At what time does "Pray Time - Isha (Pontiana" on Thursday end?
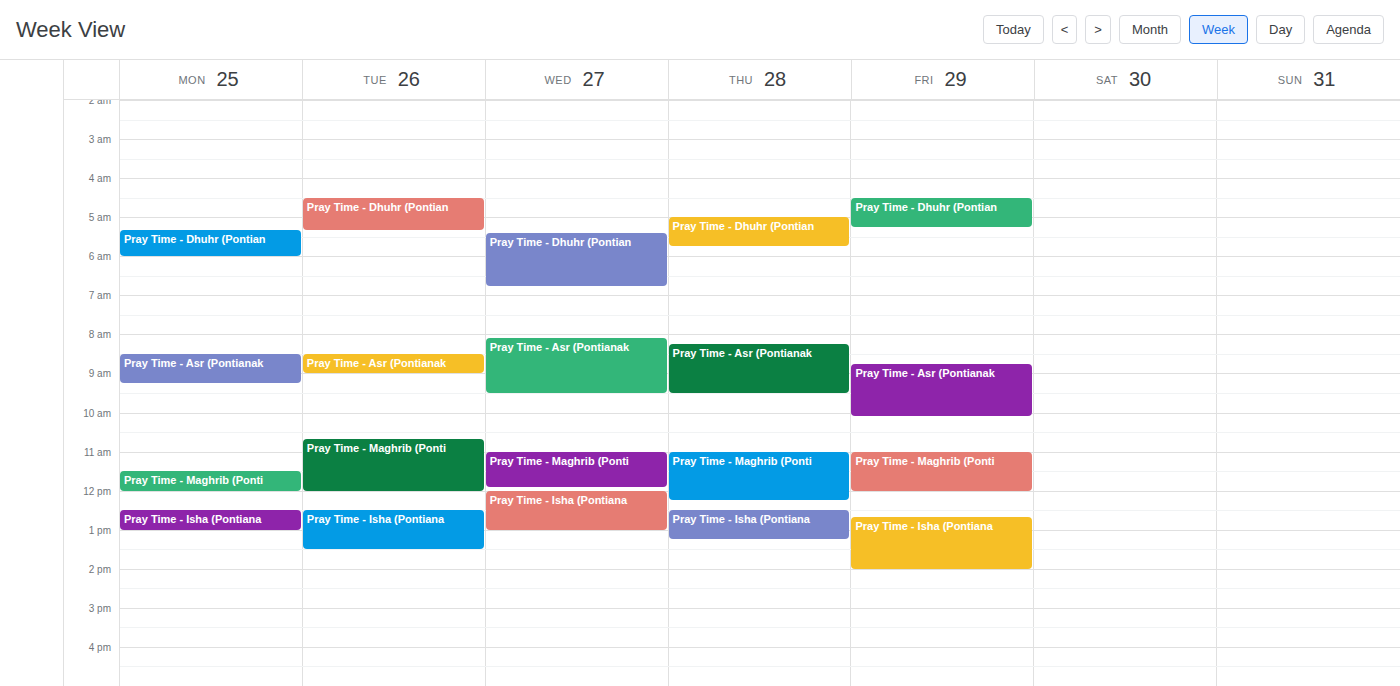
13:15